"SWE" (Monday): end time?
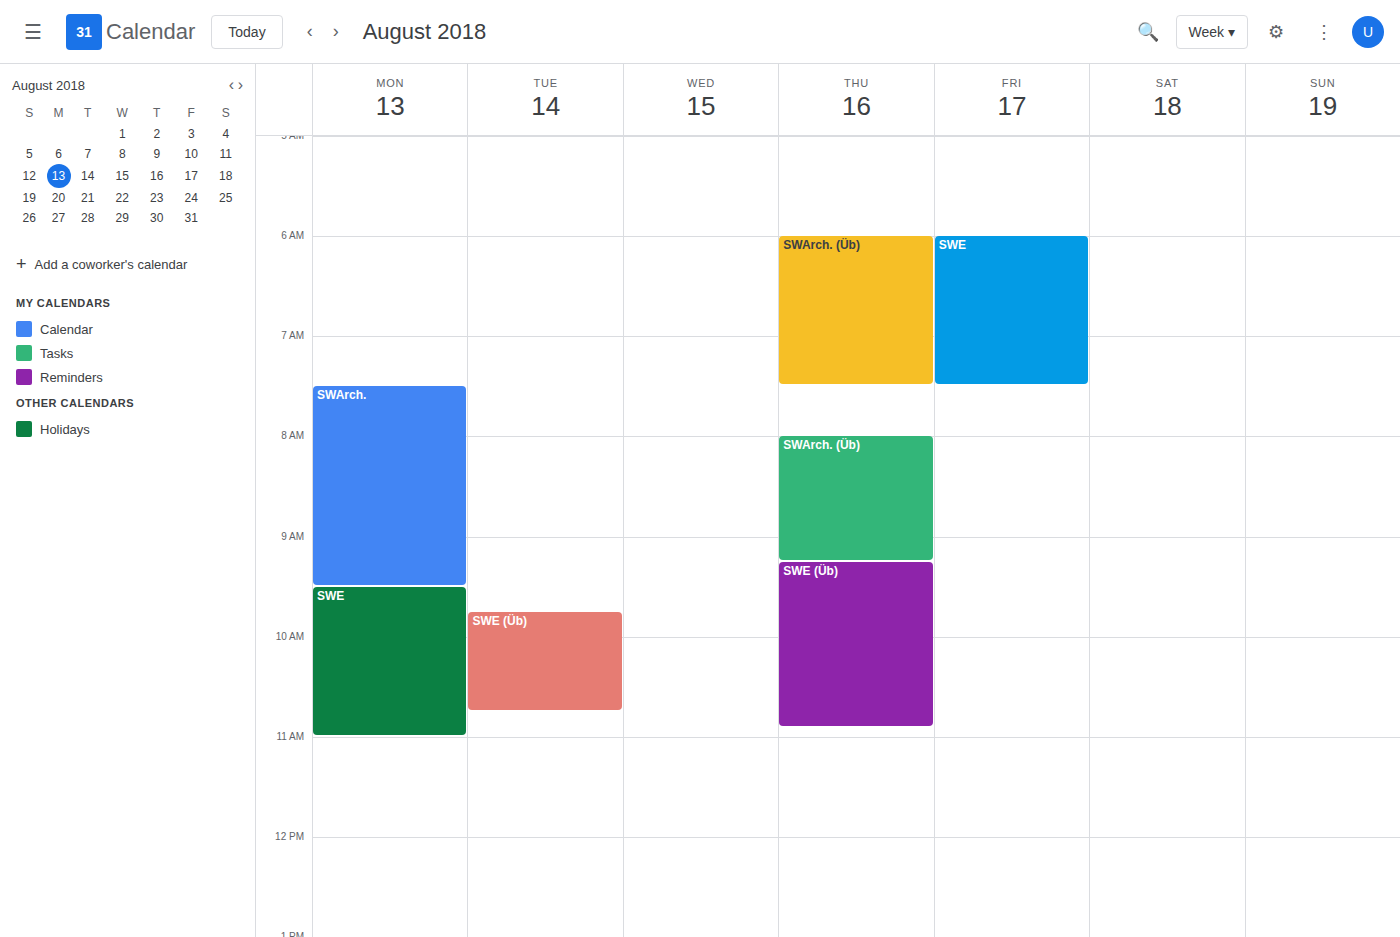
11:00 AM